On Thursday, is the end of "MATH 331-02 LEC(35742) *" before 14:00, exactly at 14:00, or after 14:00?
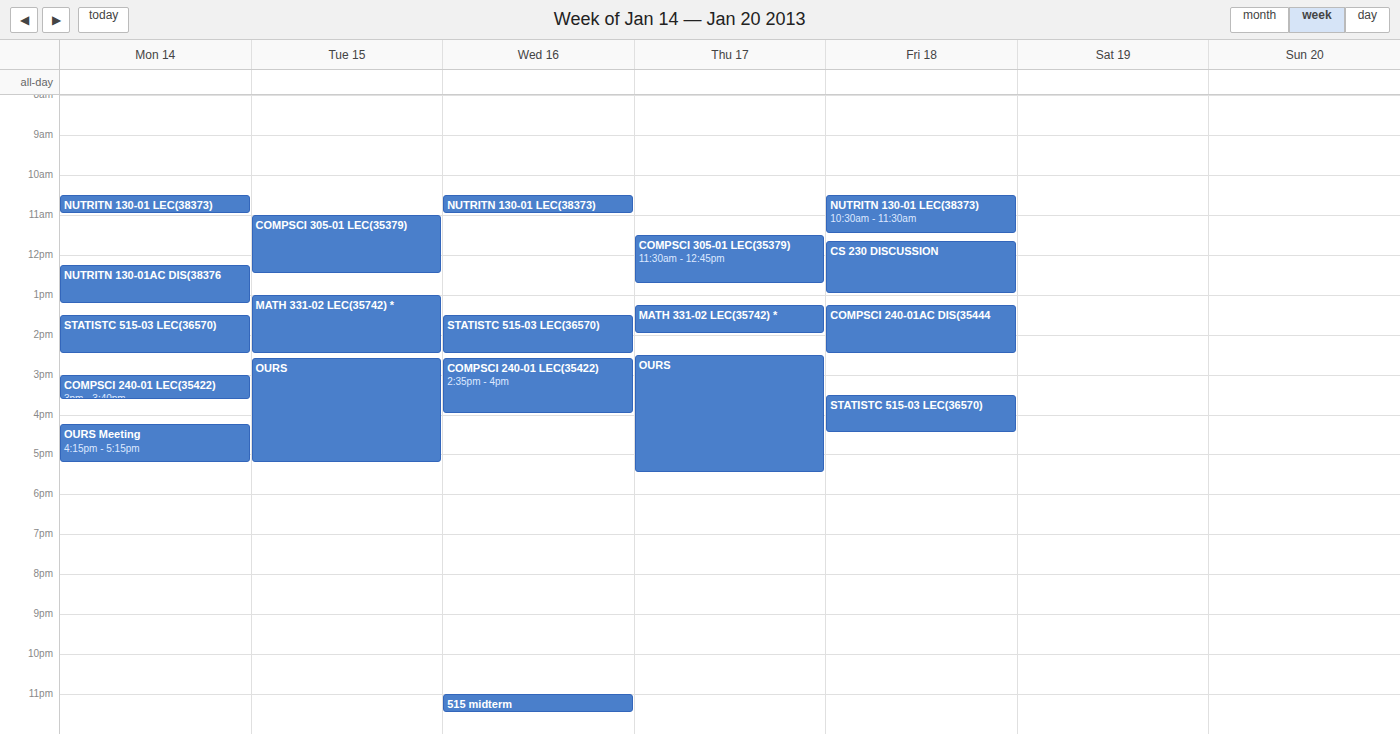
14:00 -- exactly at 14:00, on the 14:00 line.